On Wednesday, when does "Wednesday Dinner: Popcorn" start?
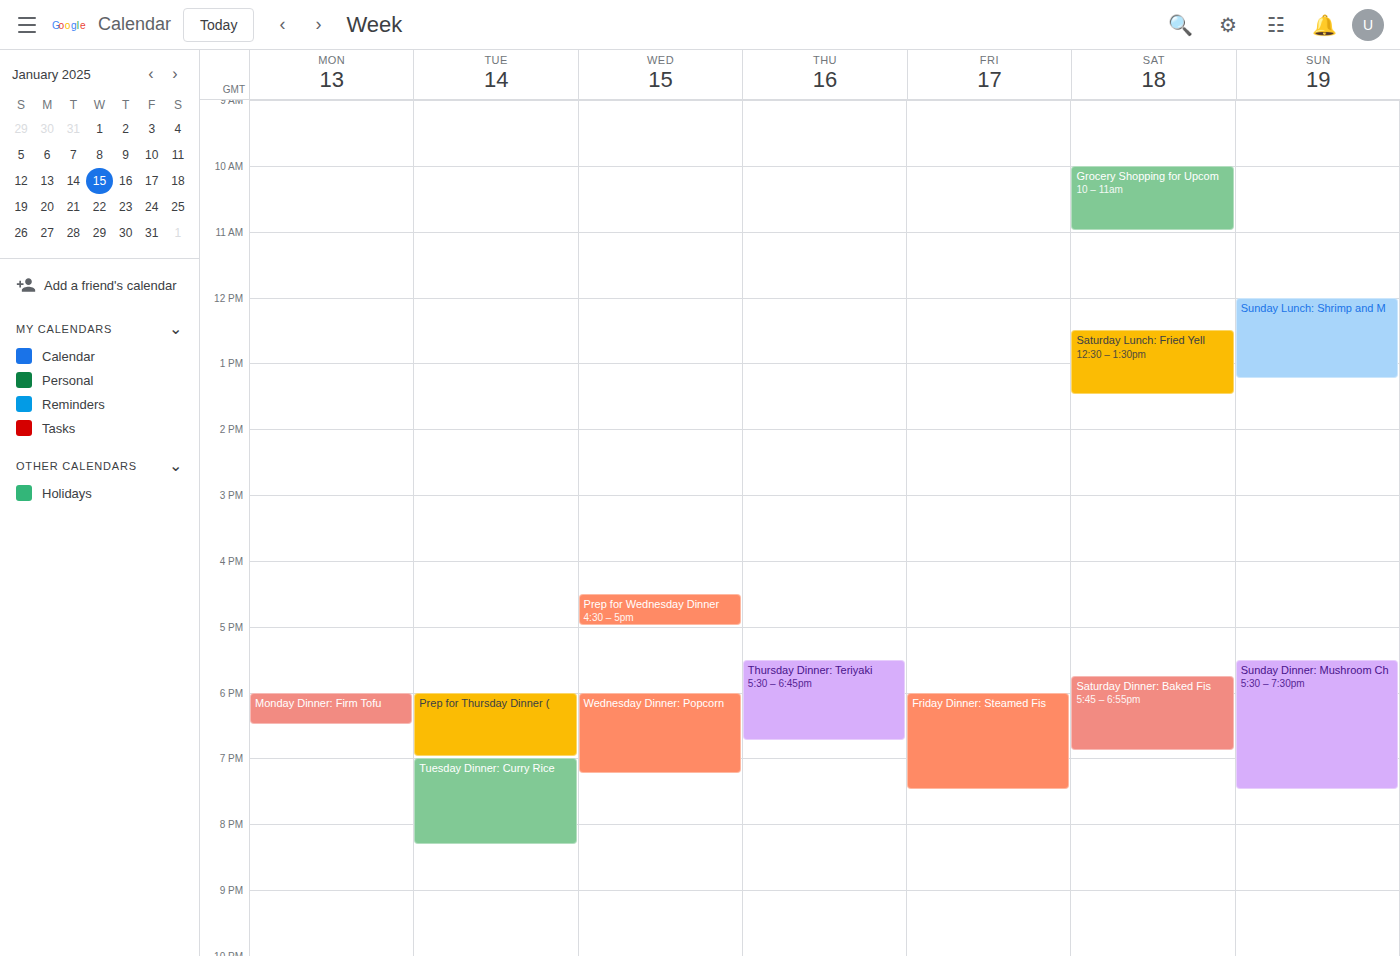
6:00 PM